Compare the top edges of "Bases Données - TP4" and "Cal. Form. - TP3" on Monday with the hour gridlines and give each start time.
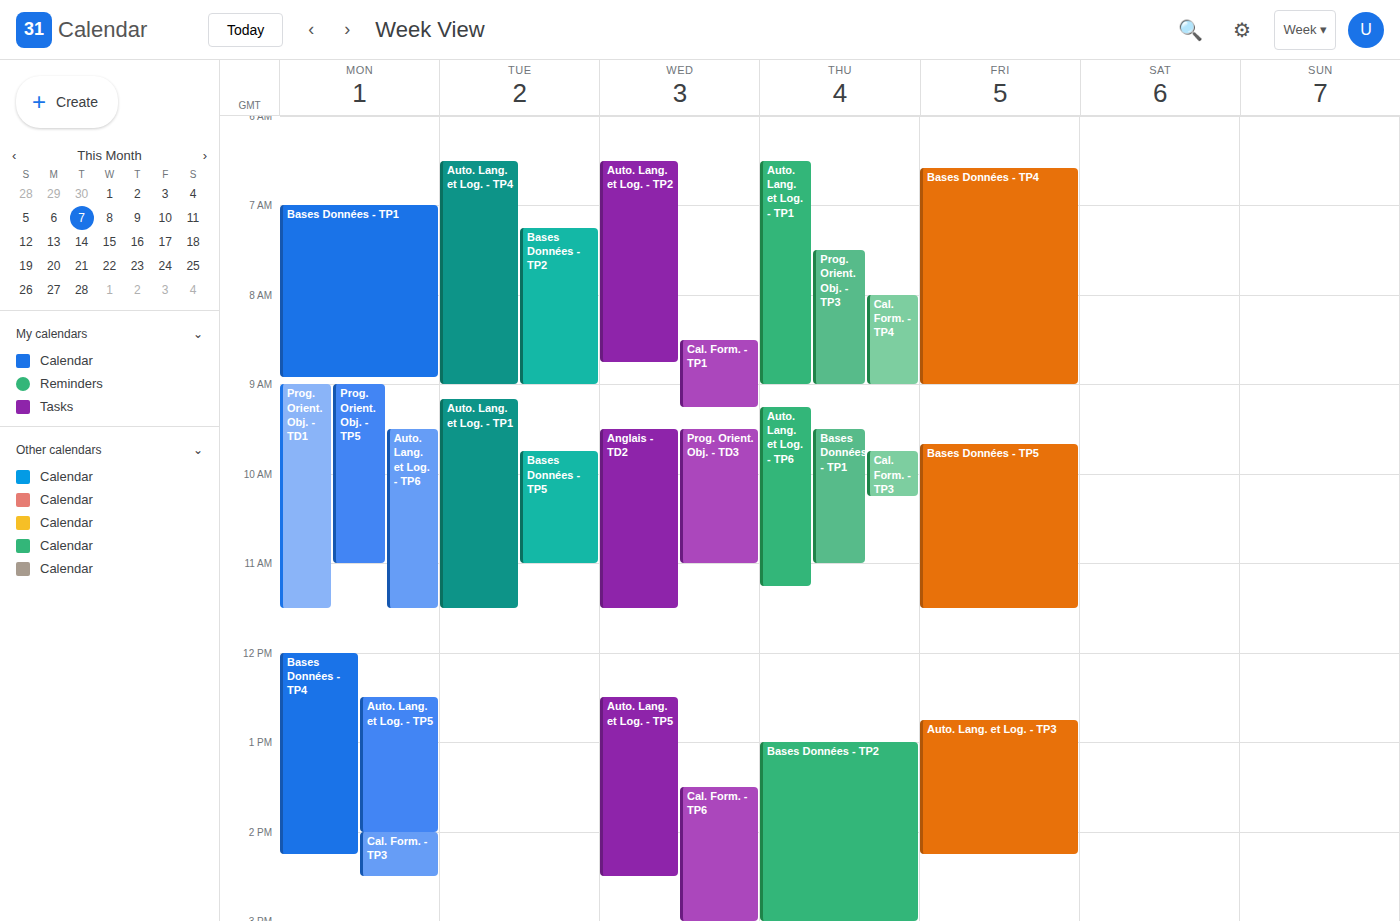
"Bases Données - TP4": 12:00, exactly on the 12:00 line. "Cal. Form. - TP3": 14:00, exactly on the 14:00 line.